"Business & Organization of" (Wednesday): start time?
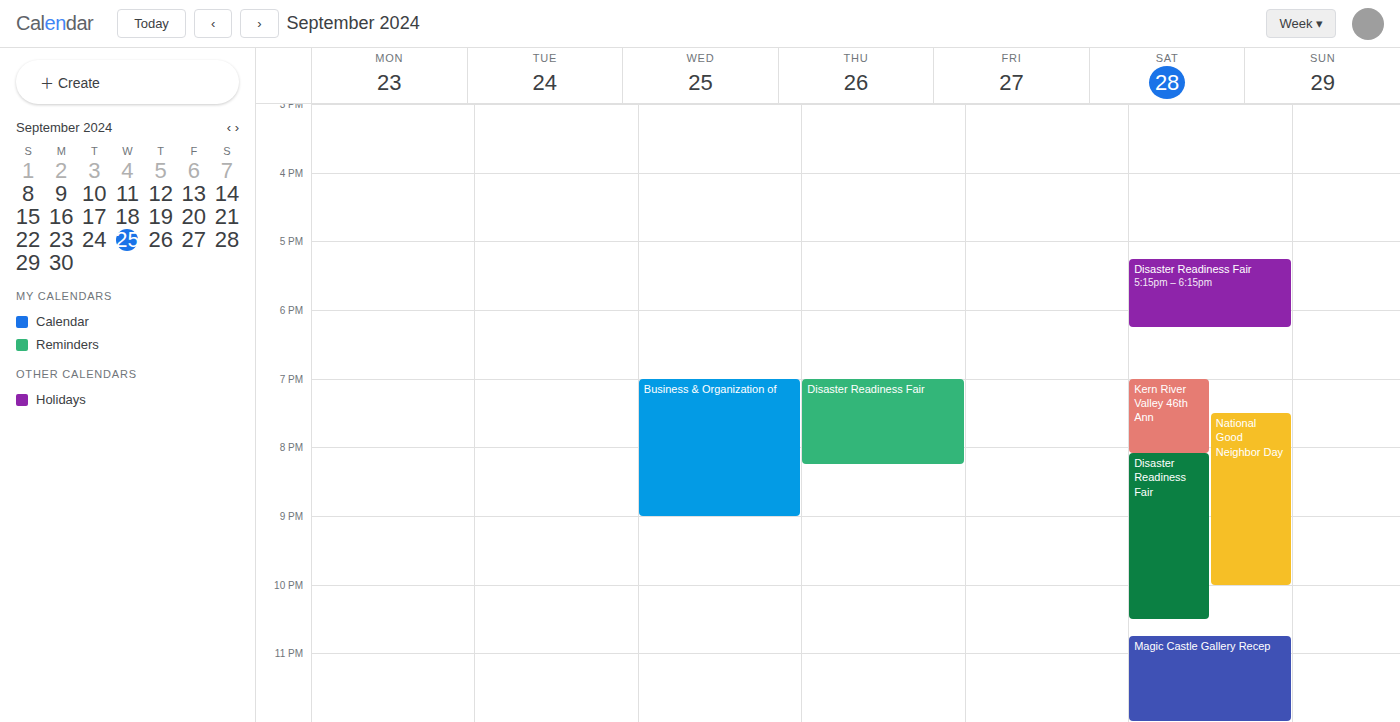
7:00 PM